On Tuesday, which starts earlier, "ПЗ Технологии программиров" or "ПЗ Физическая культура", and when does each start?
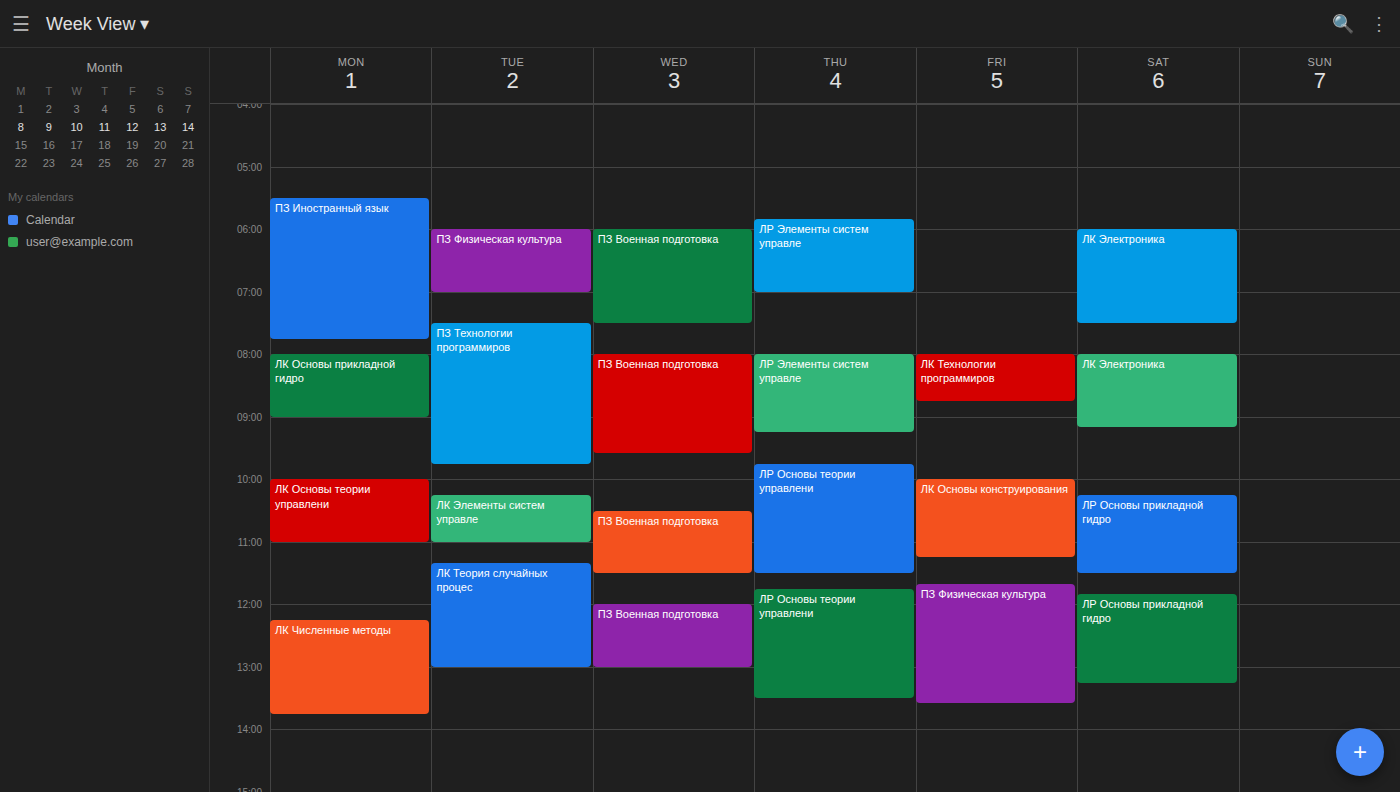
"ПЗ Физическая культура" 6:00 AM; "ПЗ Технологии программиров" 7:30 AM.